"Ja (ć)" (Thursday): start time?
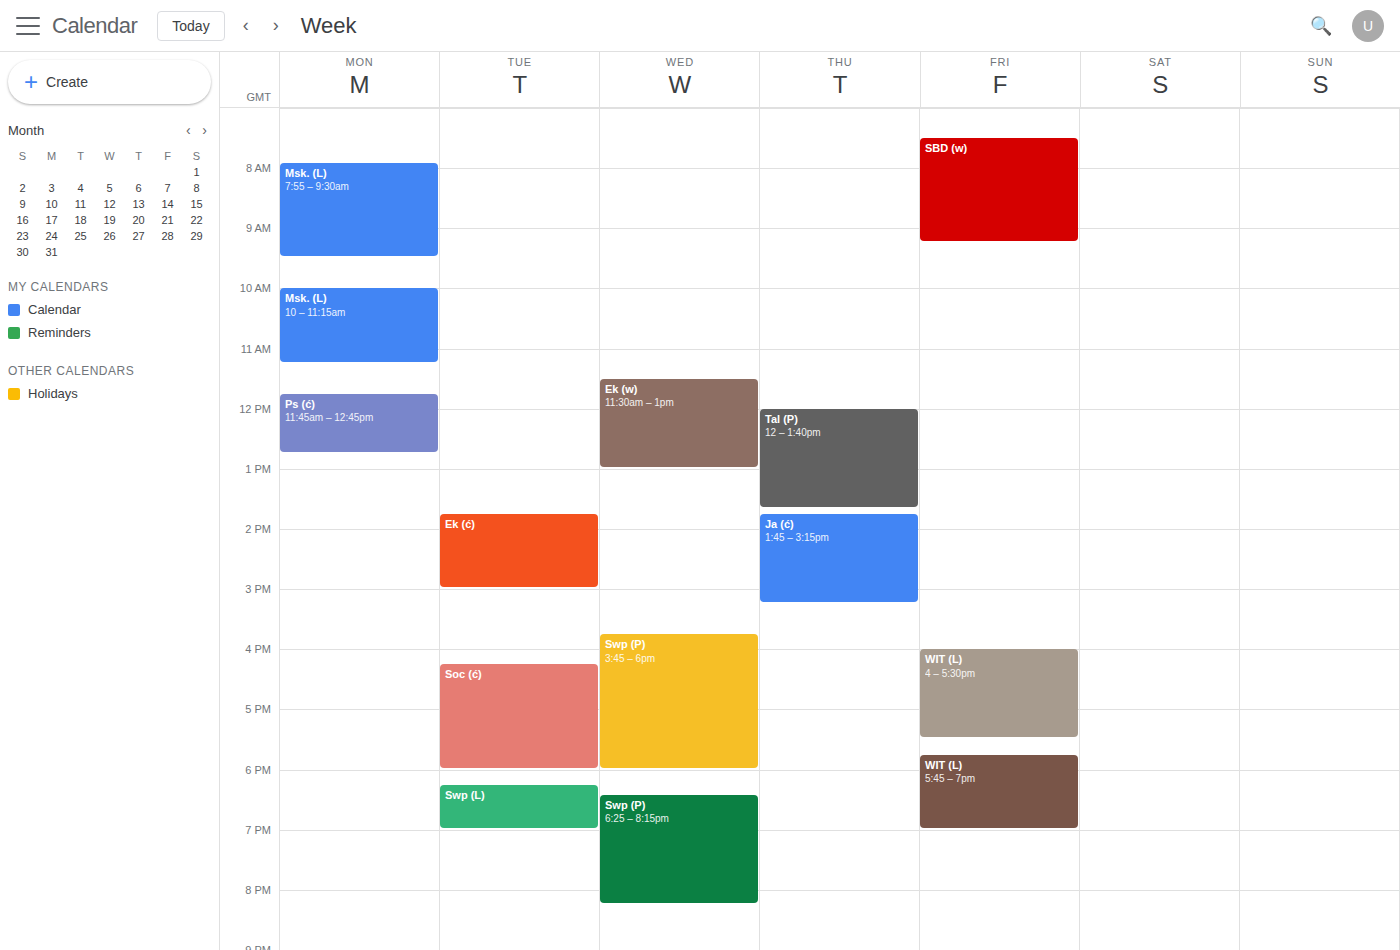
1:45 PM